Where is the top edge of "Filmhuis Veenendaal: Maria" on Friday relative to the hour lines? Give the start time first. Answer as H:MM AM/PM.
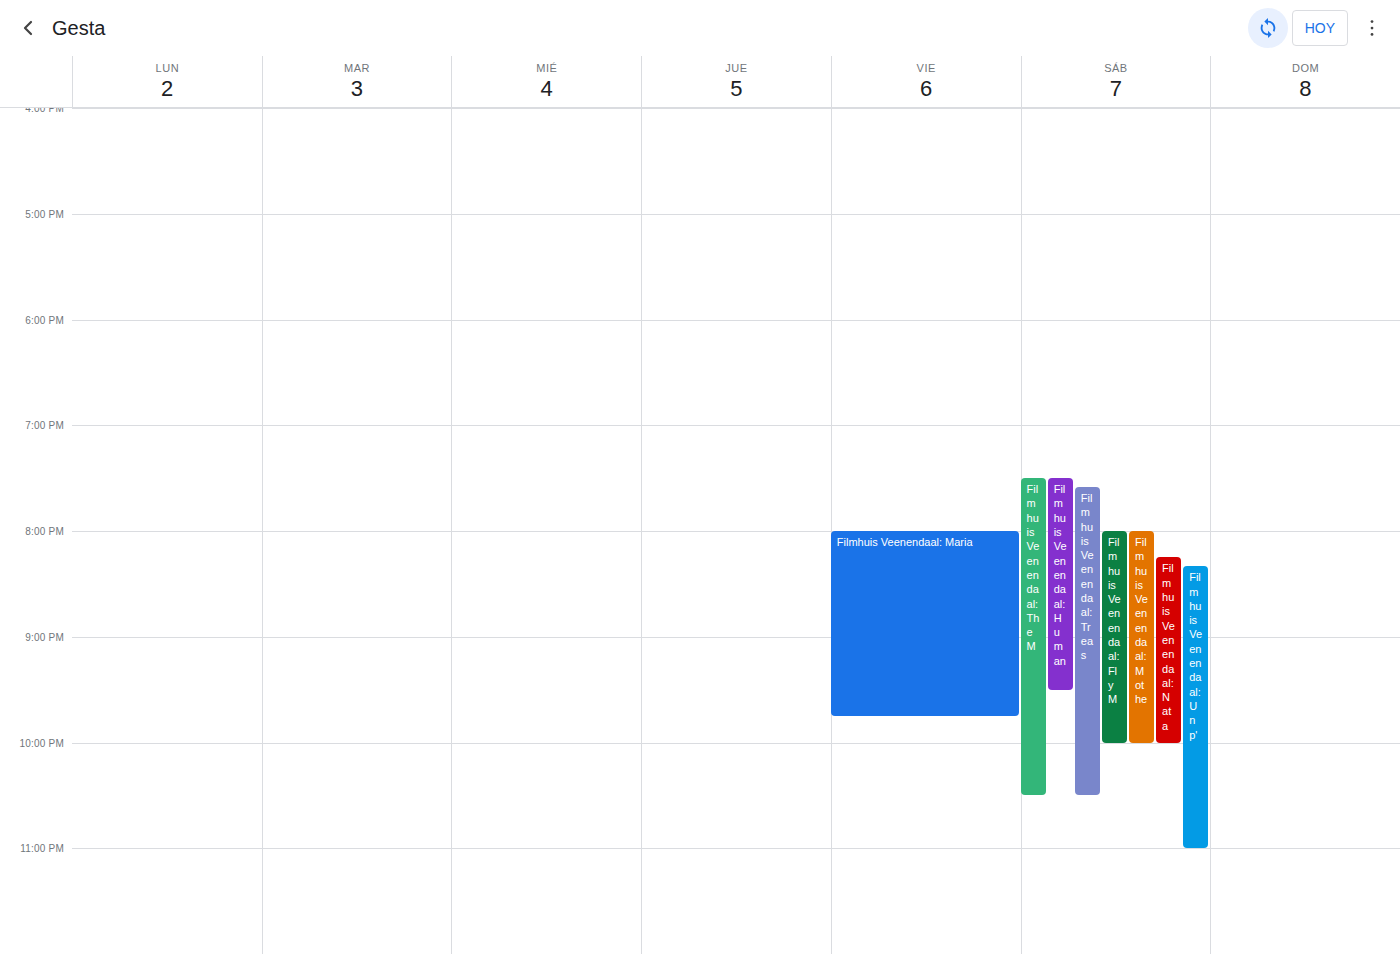
8:00 PM -- exactly on the 8 PM line.